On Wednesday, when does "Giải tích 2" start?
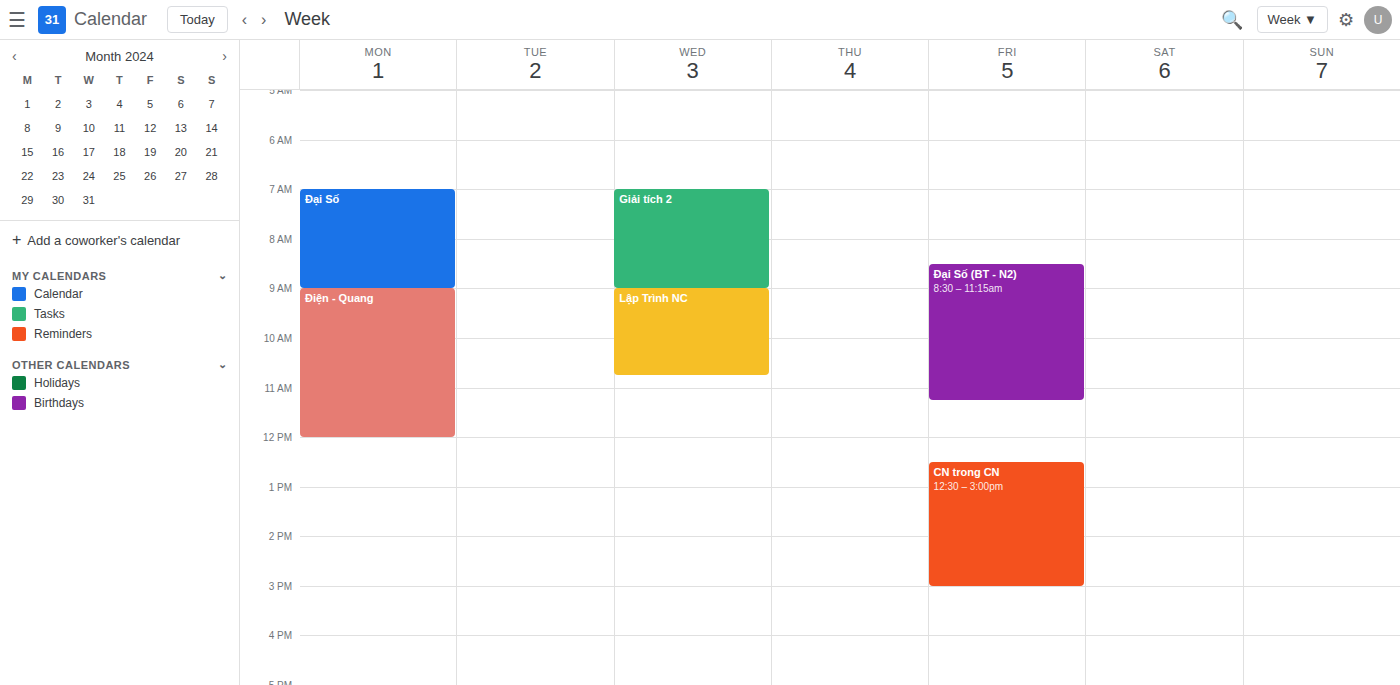
7:00 AM